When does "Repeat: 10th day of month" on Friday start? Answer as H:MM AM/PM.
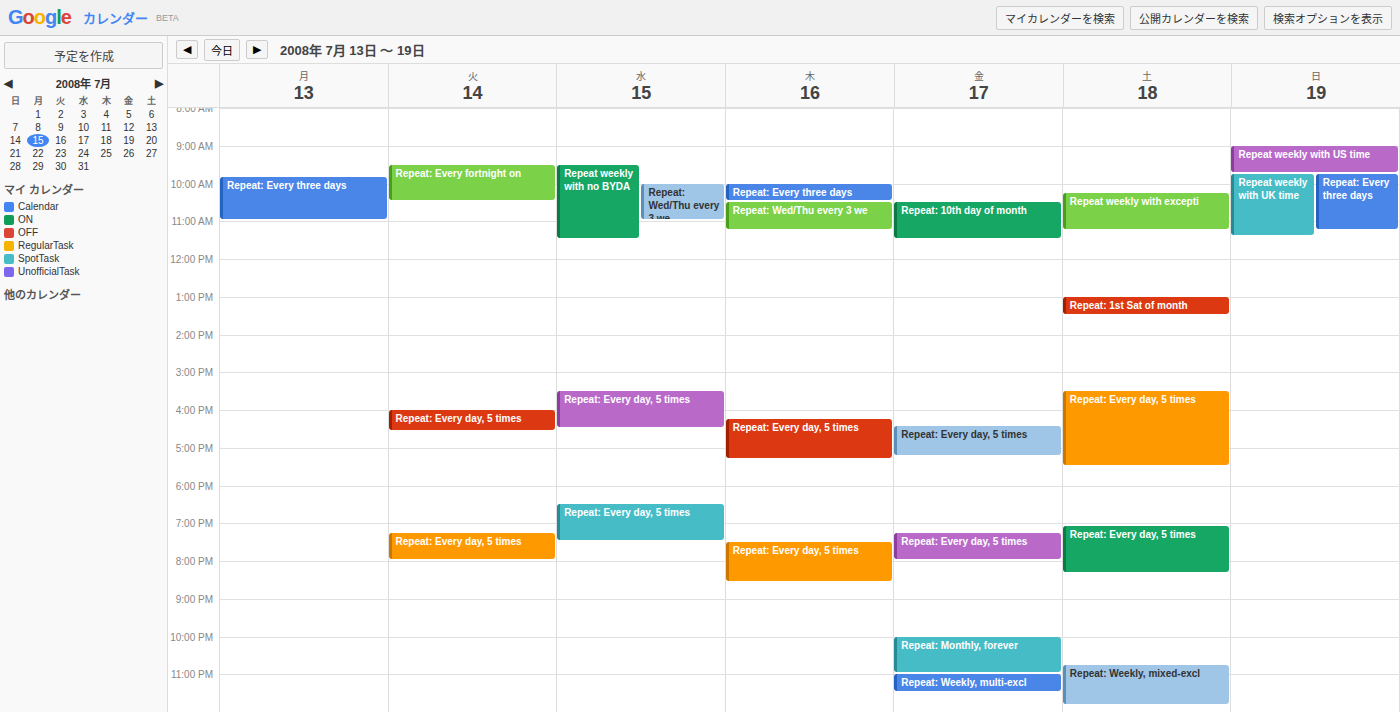
10:30 AM